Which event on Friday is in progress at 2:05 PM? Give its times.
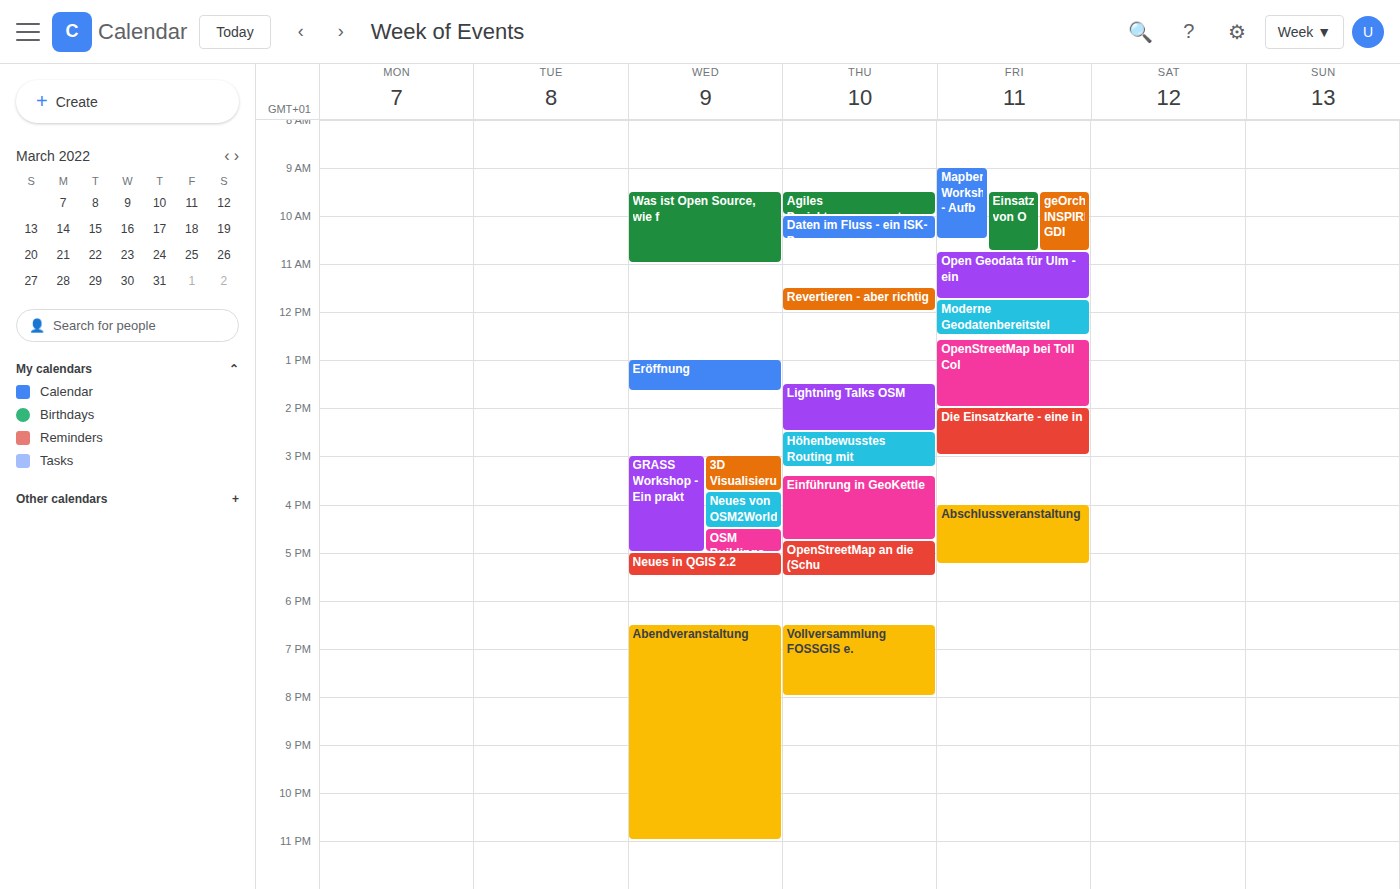
"Die Einsatzkarte - eine in", 2:00 PM to 3:00 PM